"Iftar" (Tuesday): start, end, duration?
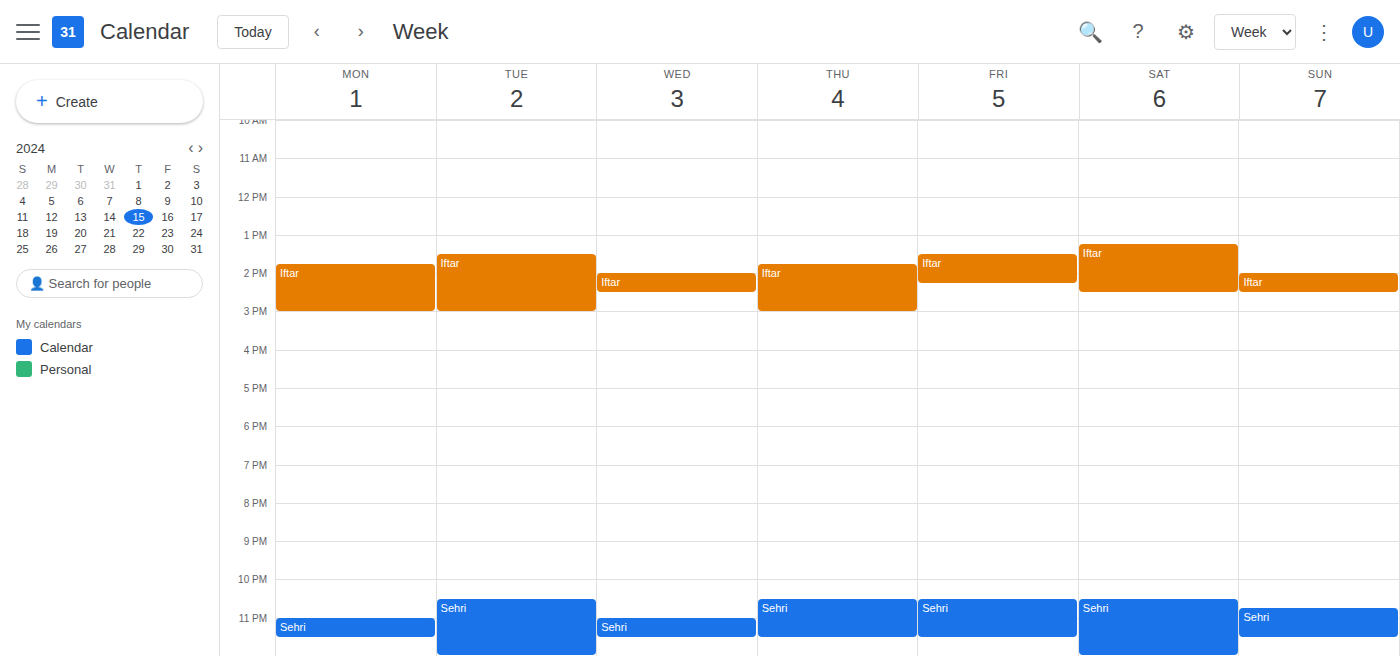
1:30 PM to 3:00 PM, 1 hour 30 minutes